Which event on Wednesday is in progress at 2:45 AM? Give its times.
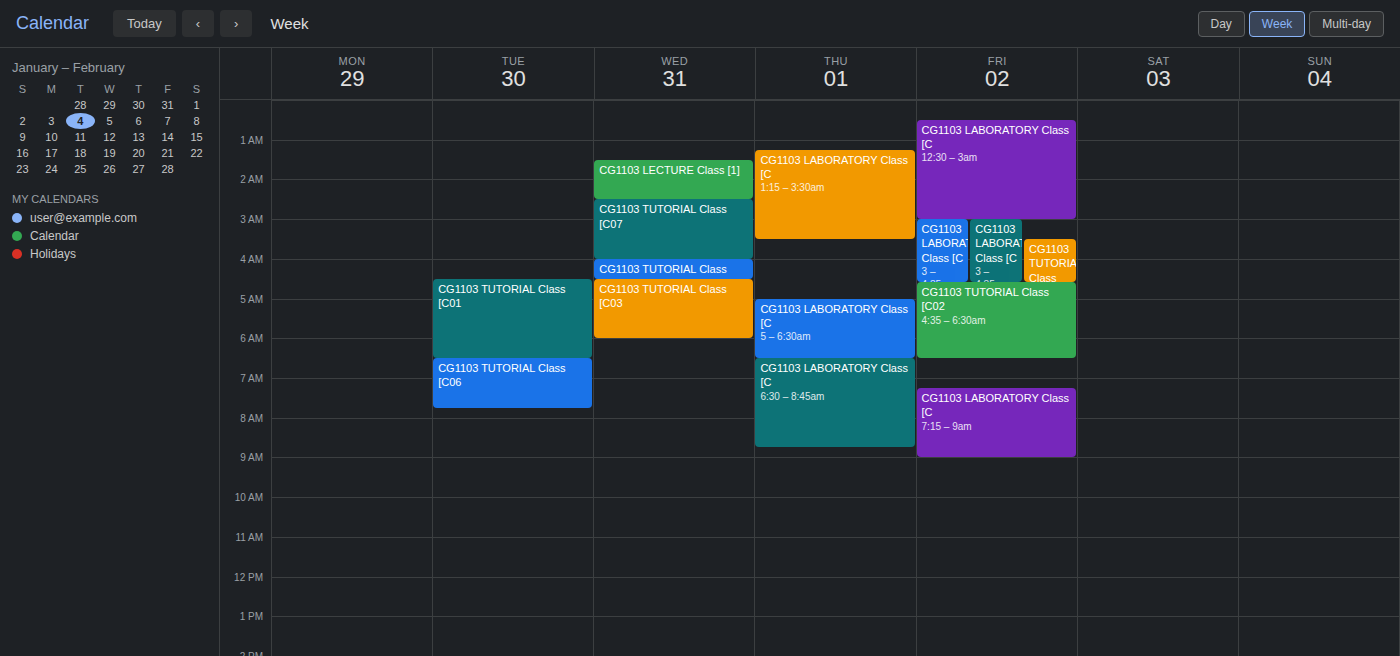
"CG1103 TUTORIAL Class [C07", 2:30 AM to 4:00 AM